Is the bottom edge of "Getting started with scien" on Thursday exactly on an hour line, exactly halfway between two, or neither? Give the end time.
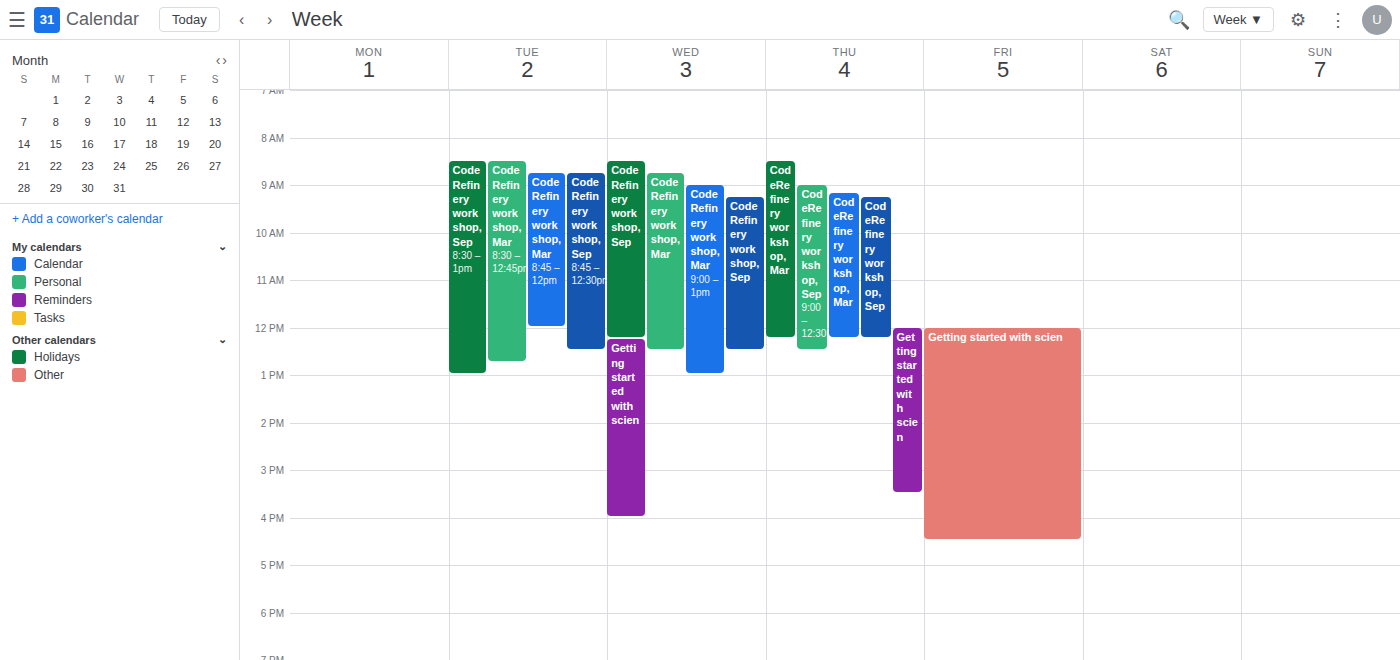
3:30 PM -- halfway between the 3 PM and 4 PM lines.